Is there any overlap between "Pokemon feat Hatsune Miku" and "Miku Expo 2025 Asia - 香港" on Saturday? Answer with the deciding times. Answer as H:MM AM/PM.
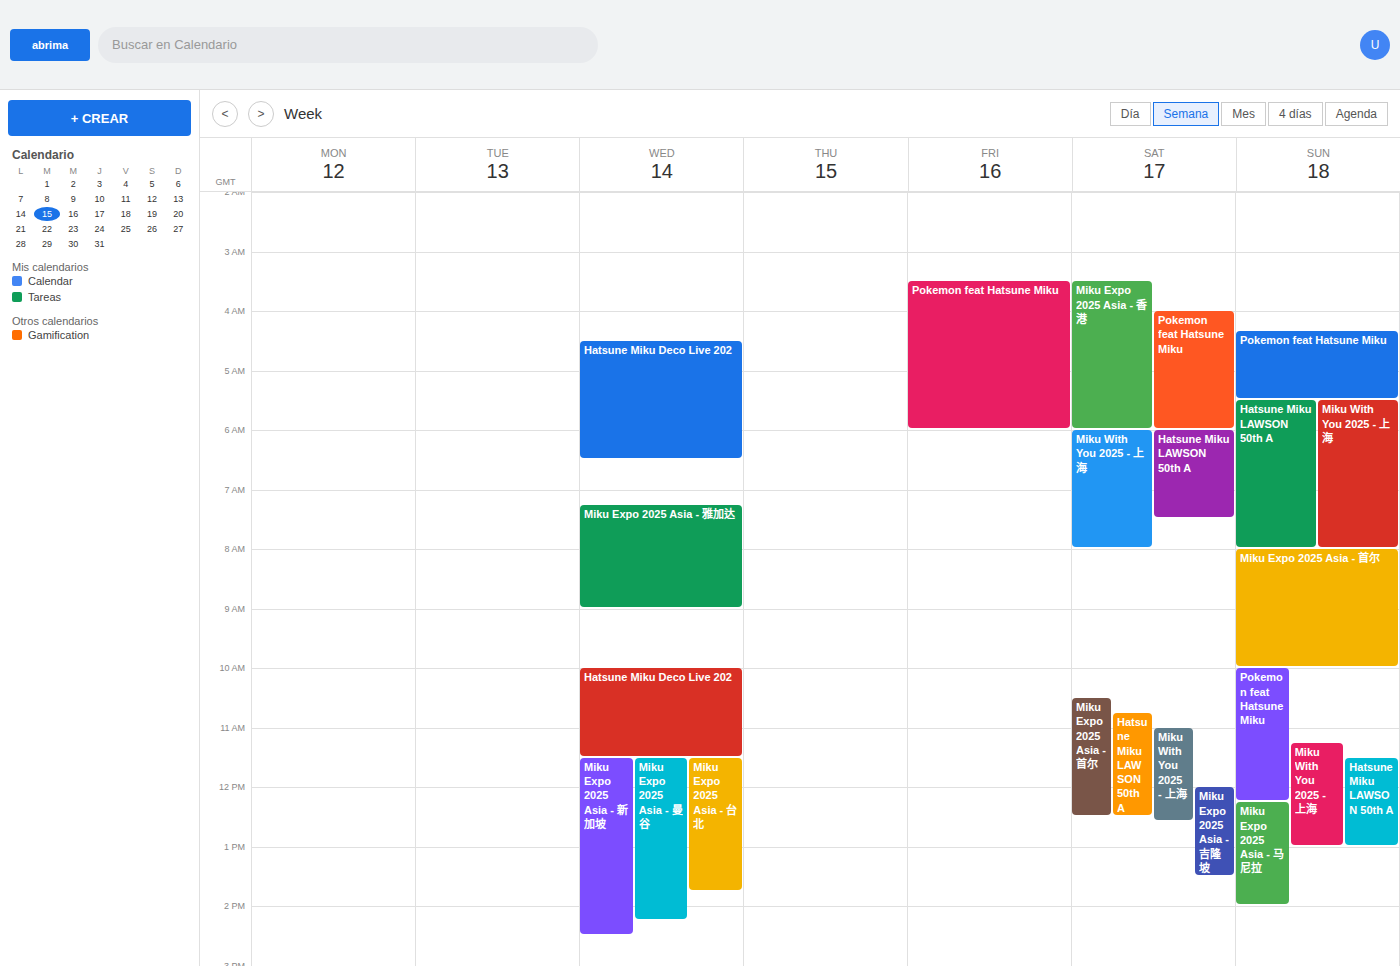
"Pokemon feat Hatsune Miku" starts at 4:00 AM, before "Miku Expo 2025 Asia - 香港" ends at 6:00 AM -- they overlap.